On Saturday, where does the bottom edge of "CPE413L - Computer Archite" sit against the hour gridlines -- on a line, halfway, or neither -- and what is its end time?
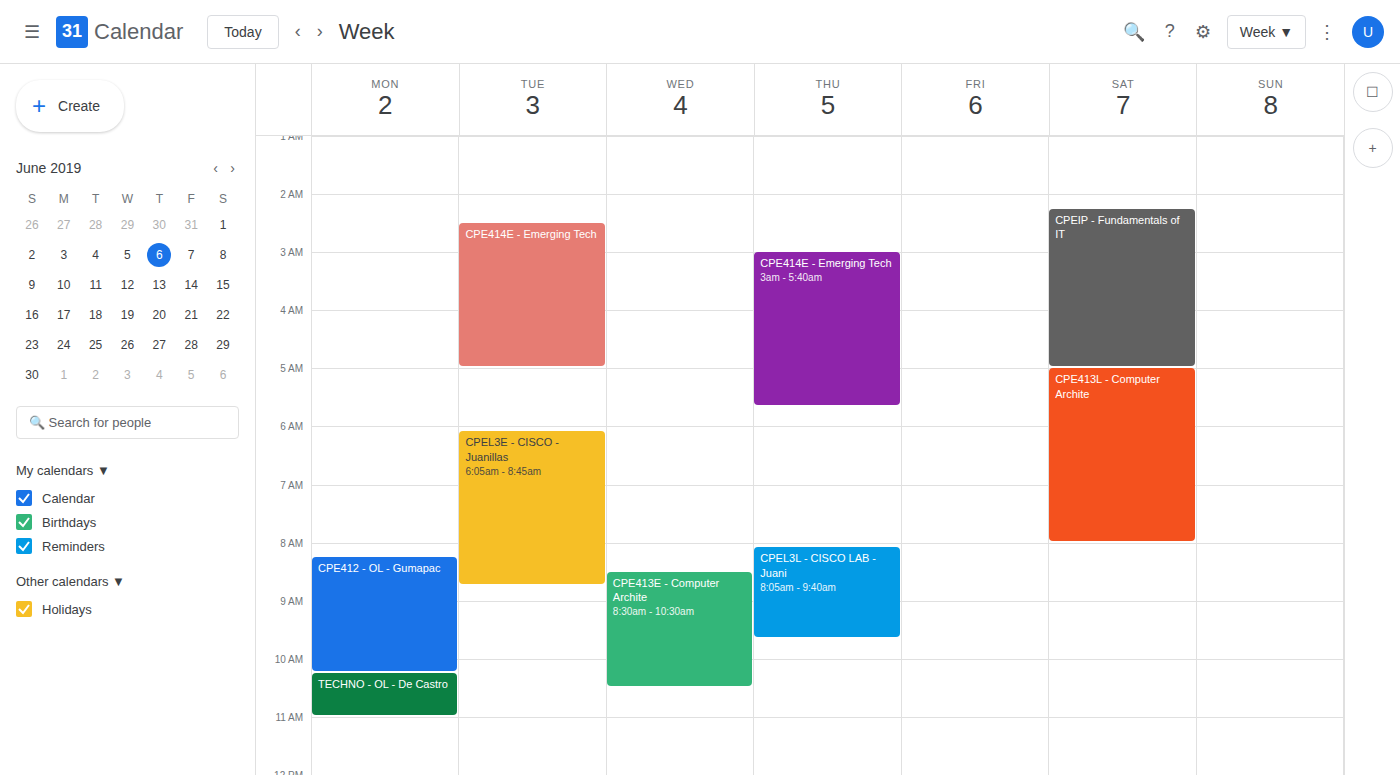
8:00 AM -- exactly on the 8 AM line.